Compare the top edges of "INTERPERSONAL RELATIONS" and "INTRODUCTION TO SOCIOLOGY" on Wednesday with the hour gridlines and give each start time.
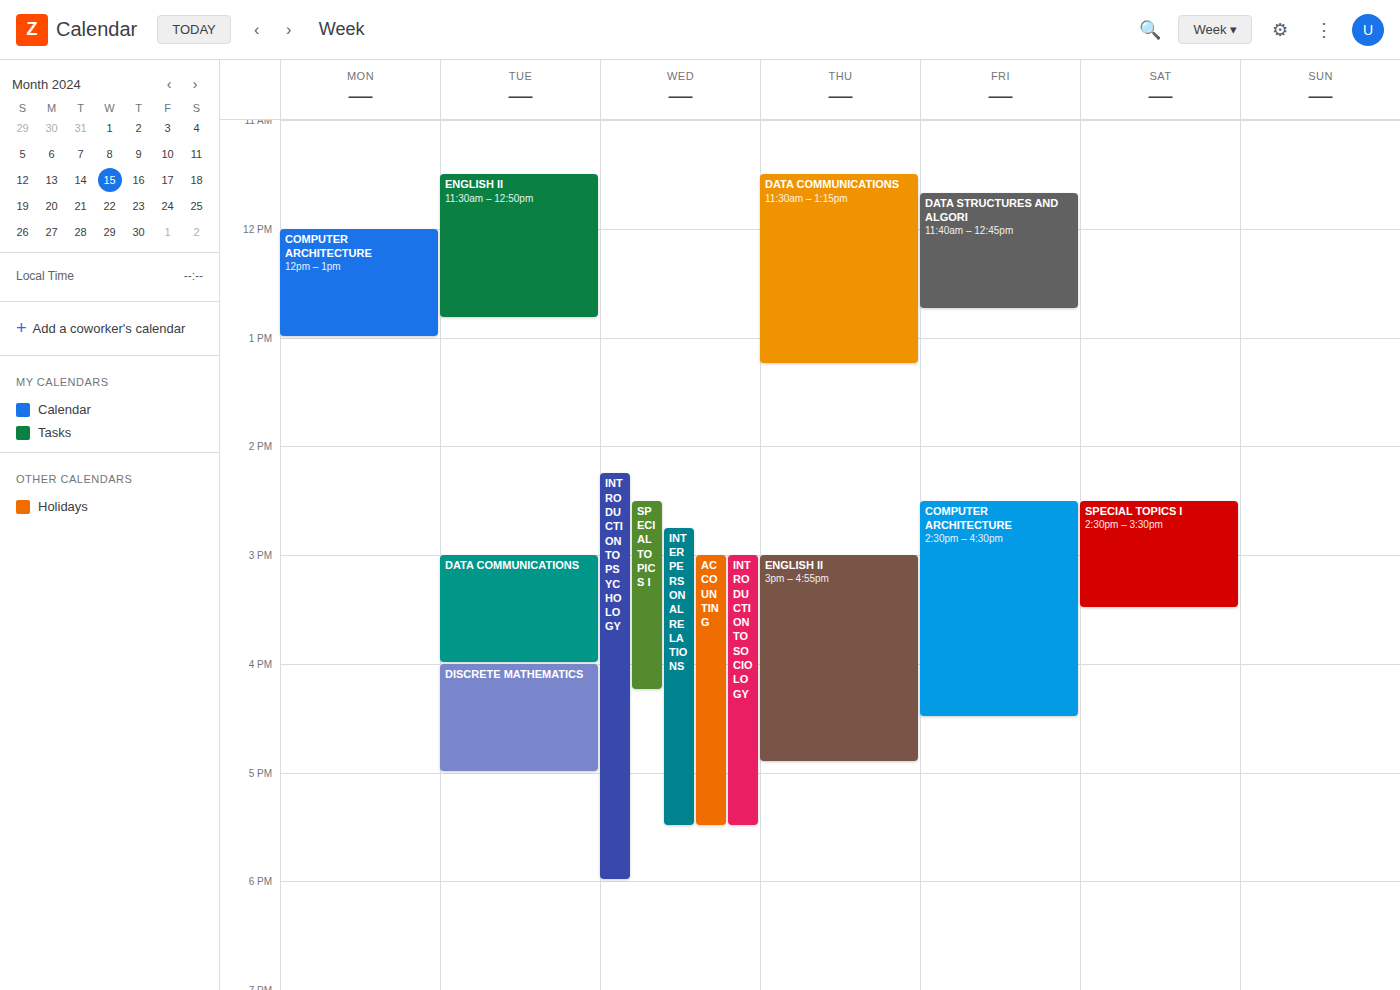
"INTERPERSONAL RELATIONS": 14:45, neither: three quarters of the way from the 14:00 line to the 15:00 line. "INTRODUCTION TO SOCIOLOGY": 15:00, exactly on the 15:00 line.